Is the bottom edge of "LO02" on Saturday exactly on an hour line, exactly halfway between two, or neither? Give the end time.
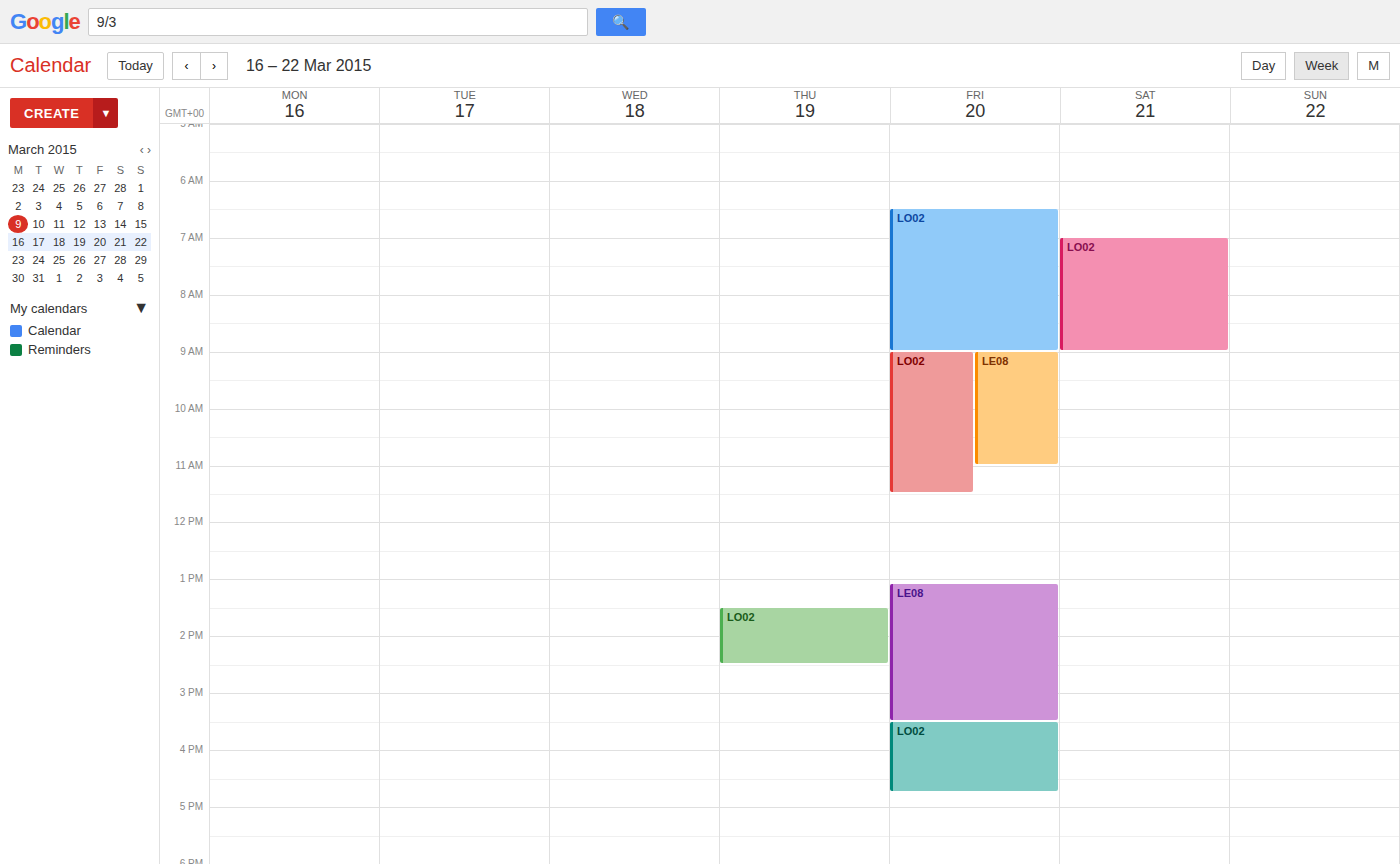
9:00 AM -- exactly on the 9 AM line.